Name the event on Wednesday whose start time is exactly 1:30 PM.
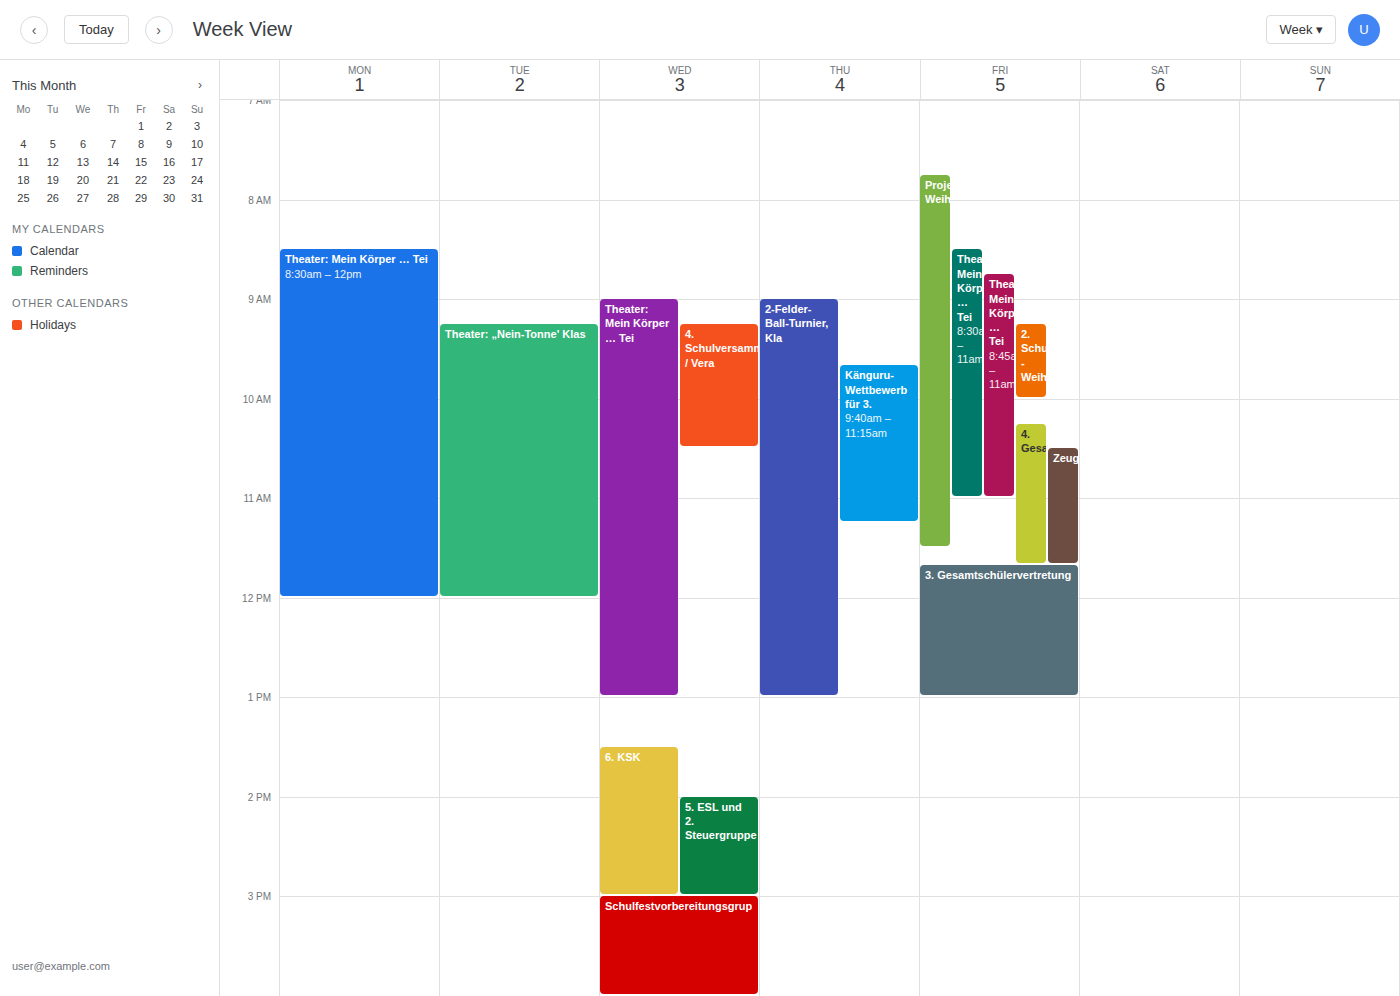
"6. KSK"